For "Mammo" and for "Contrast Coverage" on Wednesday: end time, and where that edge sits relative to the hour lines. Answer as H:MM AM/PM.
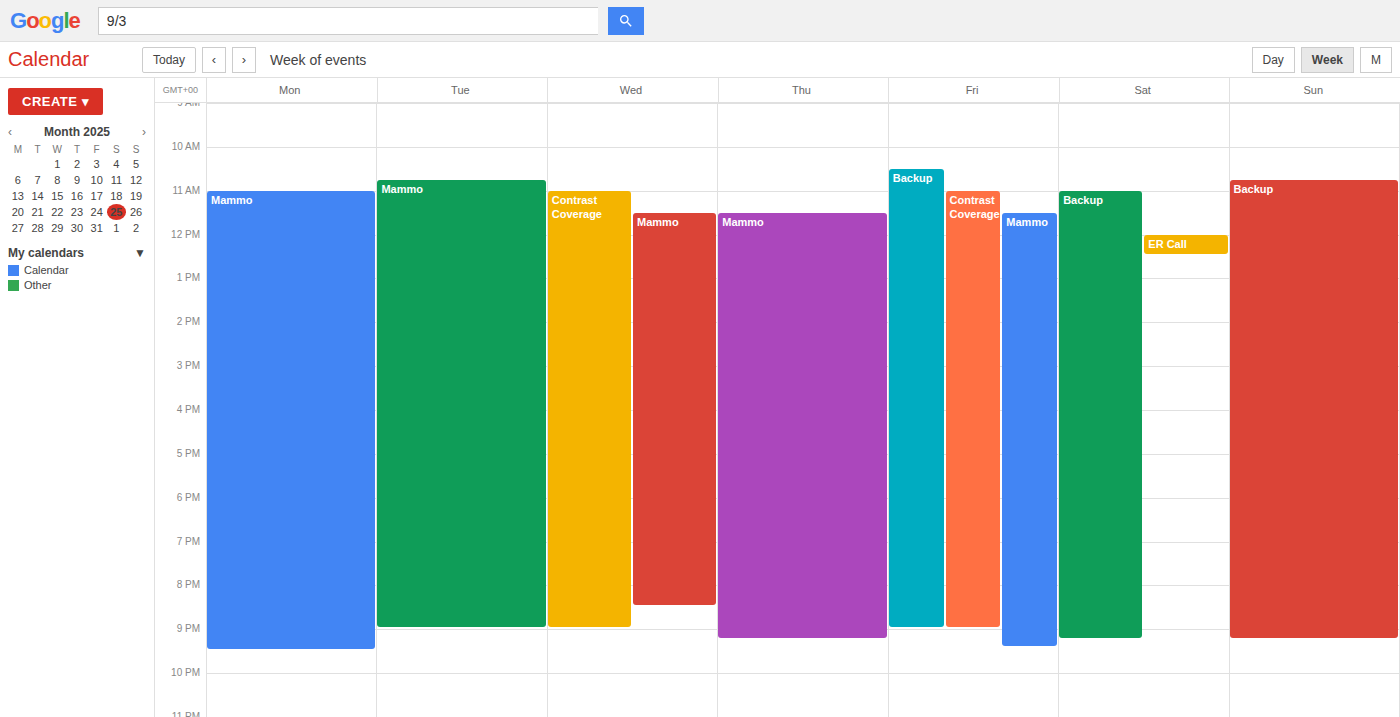
"Mammo": 8:30 PM, halfway between the 8 PM and 9 PM lines. "Contrast Coverage": 9:00 PM, exactly on the 9 PM line.